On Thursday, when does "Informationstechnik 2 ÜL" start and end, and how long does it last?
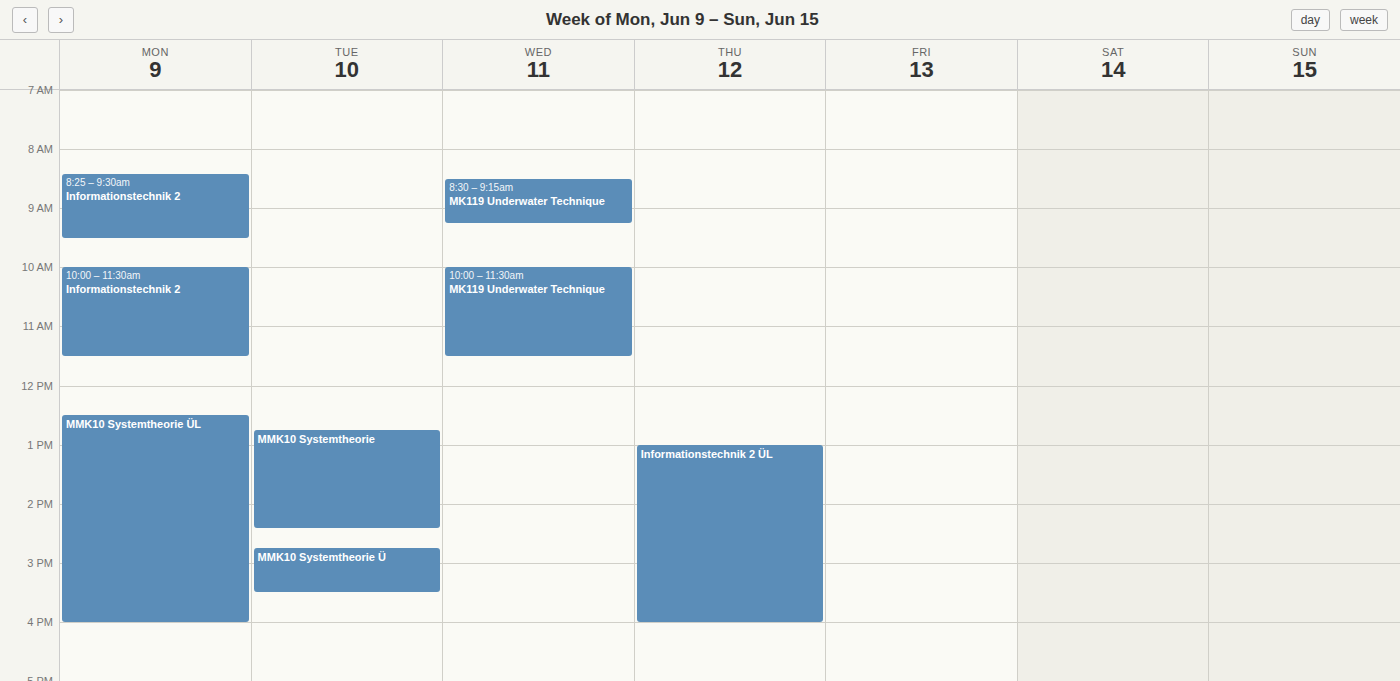
1:00 PM to 4:00 PM, 3 hours